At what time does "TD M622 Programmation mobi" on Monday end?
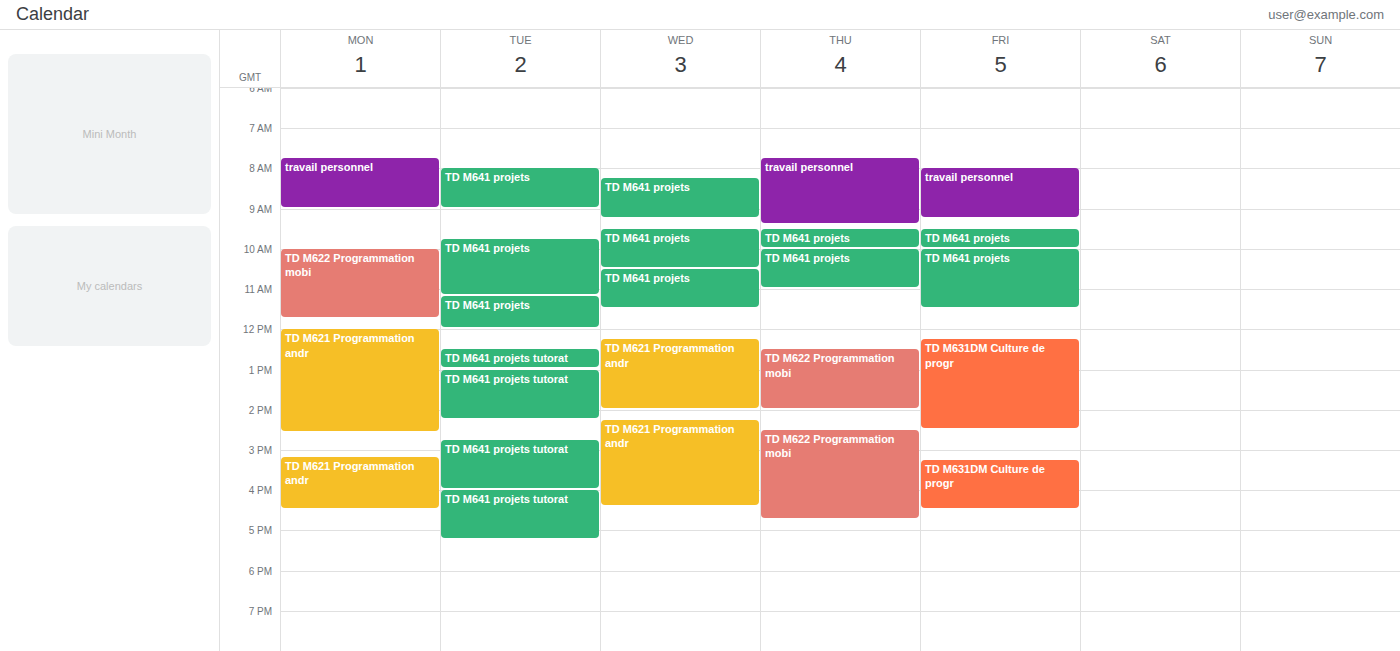
11:45 AM